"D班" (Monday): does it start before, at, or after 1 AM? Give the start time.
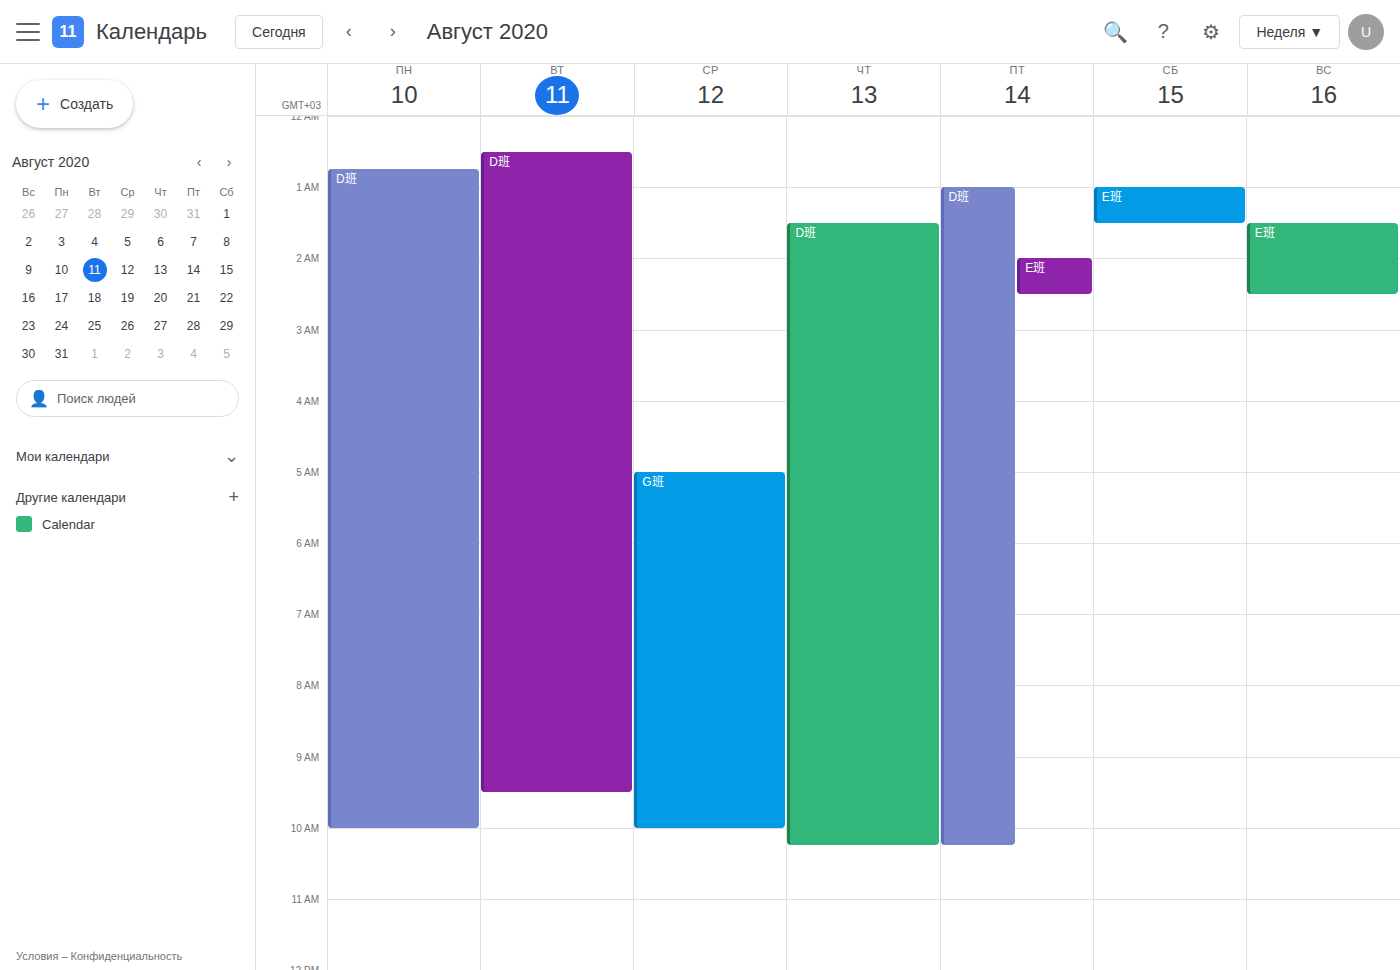
12:45 AM -- before 1 AM, 15 minutes above the 1 AM line.